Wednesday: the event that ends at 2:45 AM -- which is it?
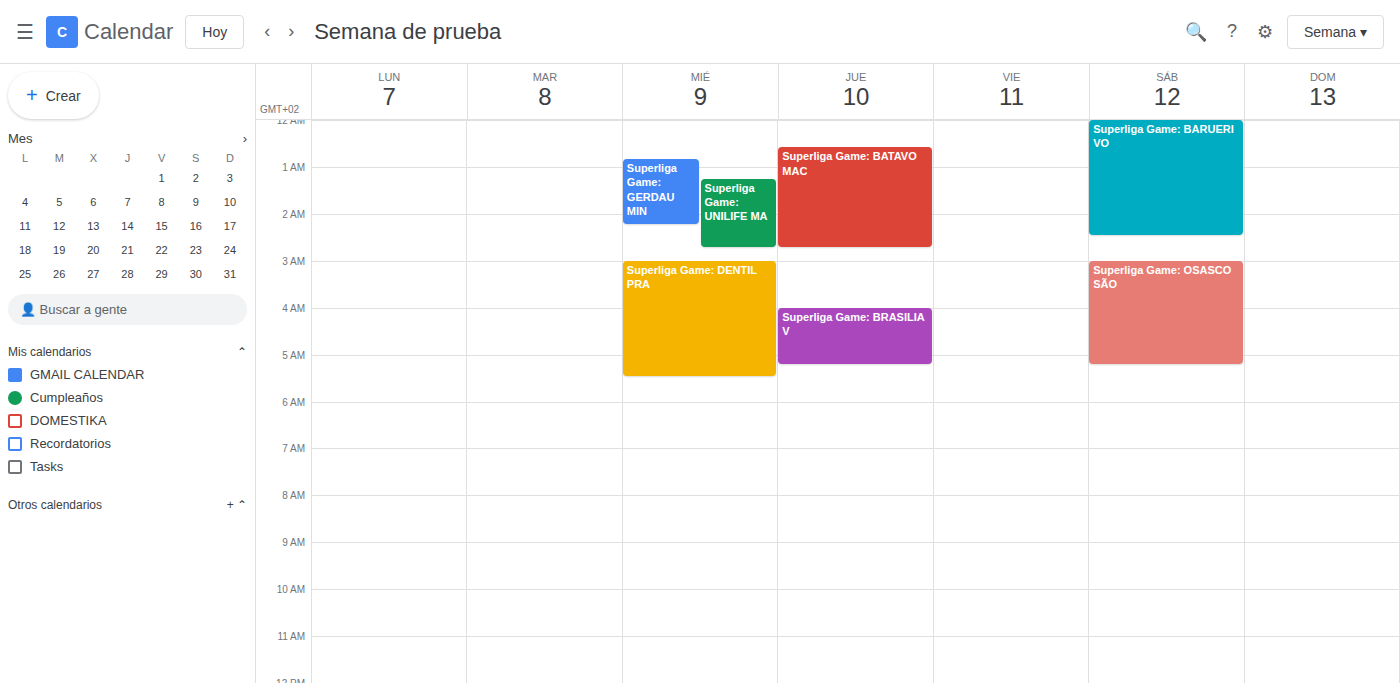
"Superliga Game: UNILIFE MA"